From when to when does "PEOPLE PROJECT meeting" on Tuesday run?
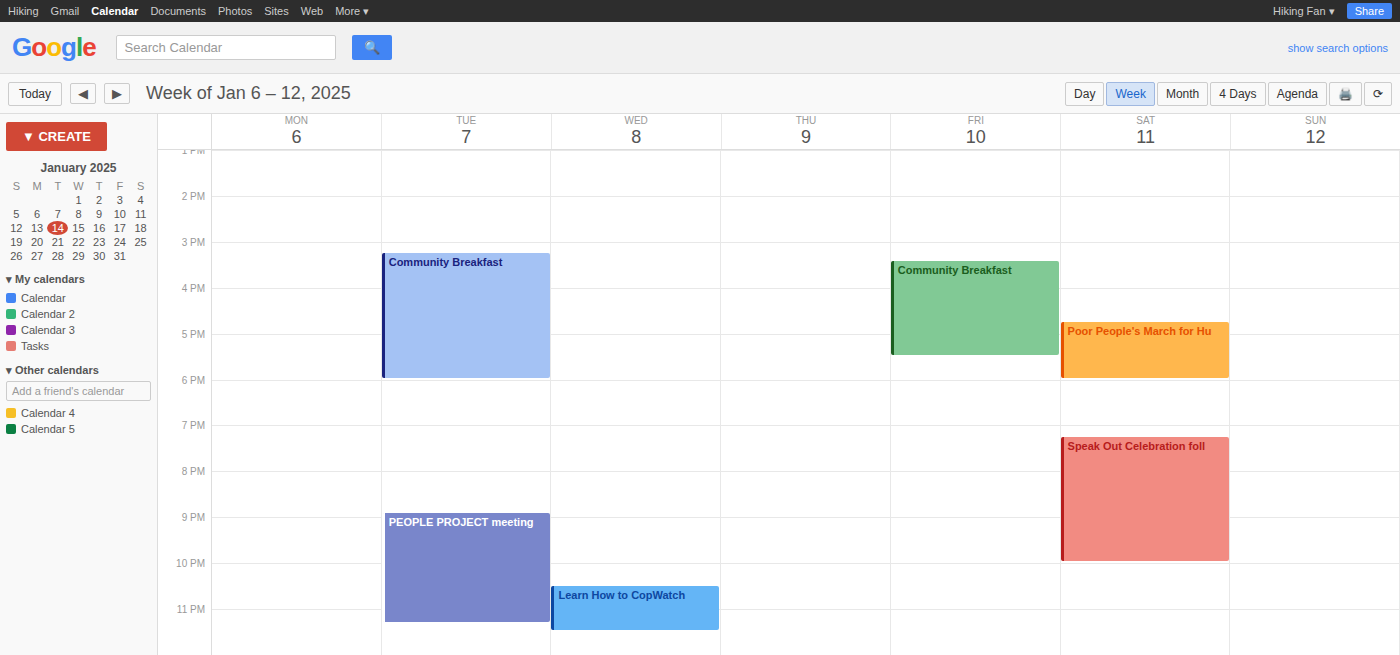
20:55 to 23:20